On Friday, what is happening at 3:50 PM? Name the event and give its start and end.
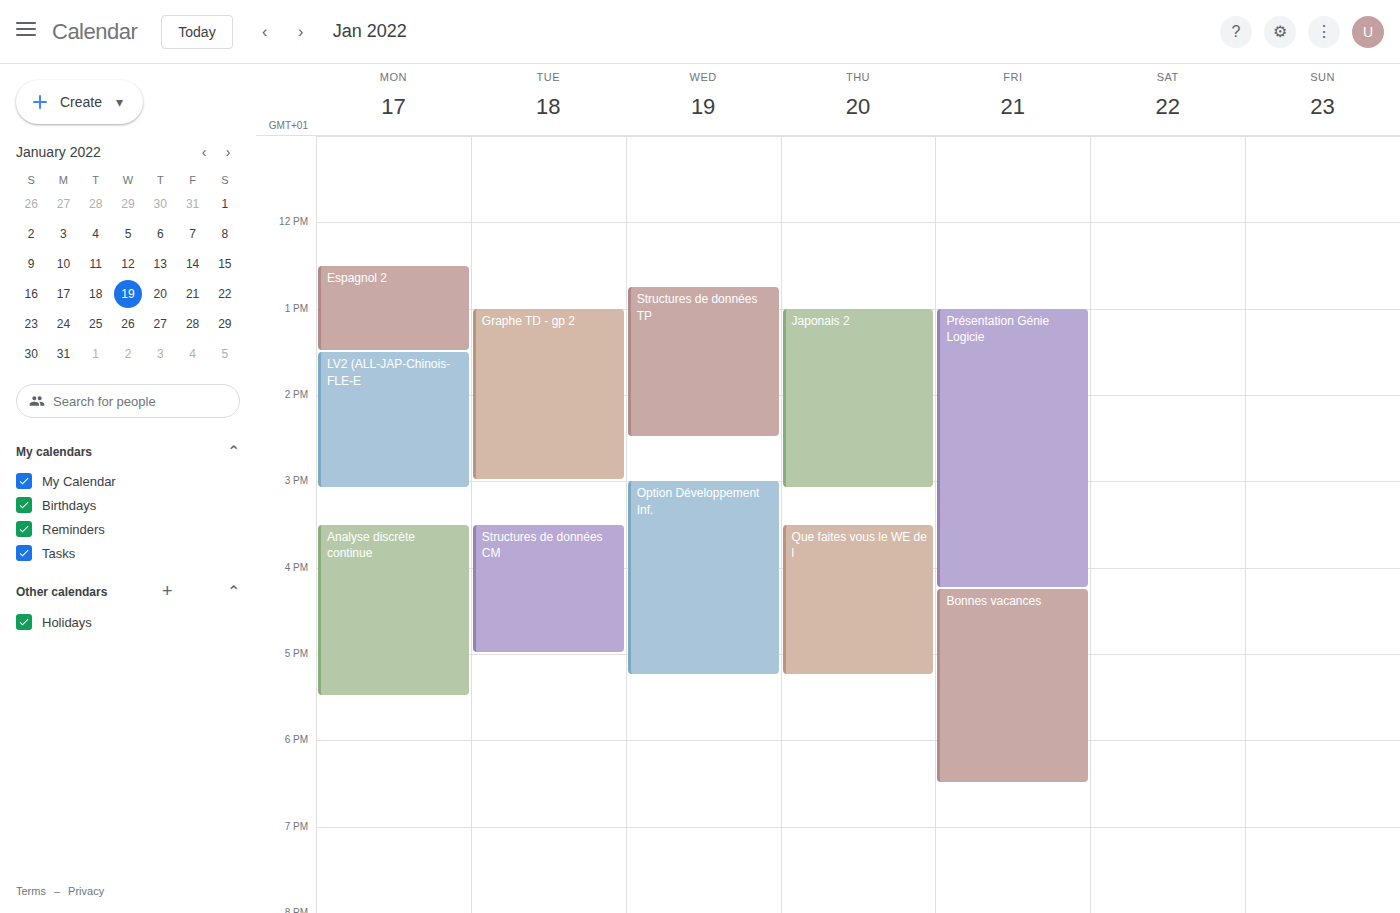
"Présentation Génie Logicie", 1:00 PM to 4:15 PM